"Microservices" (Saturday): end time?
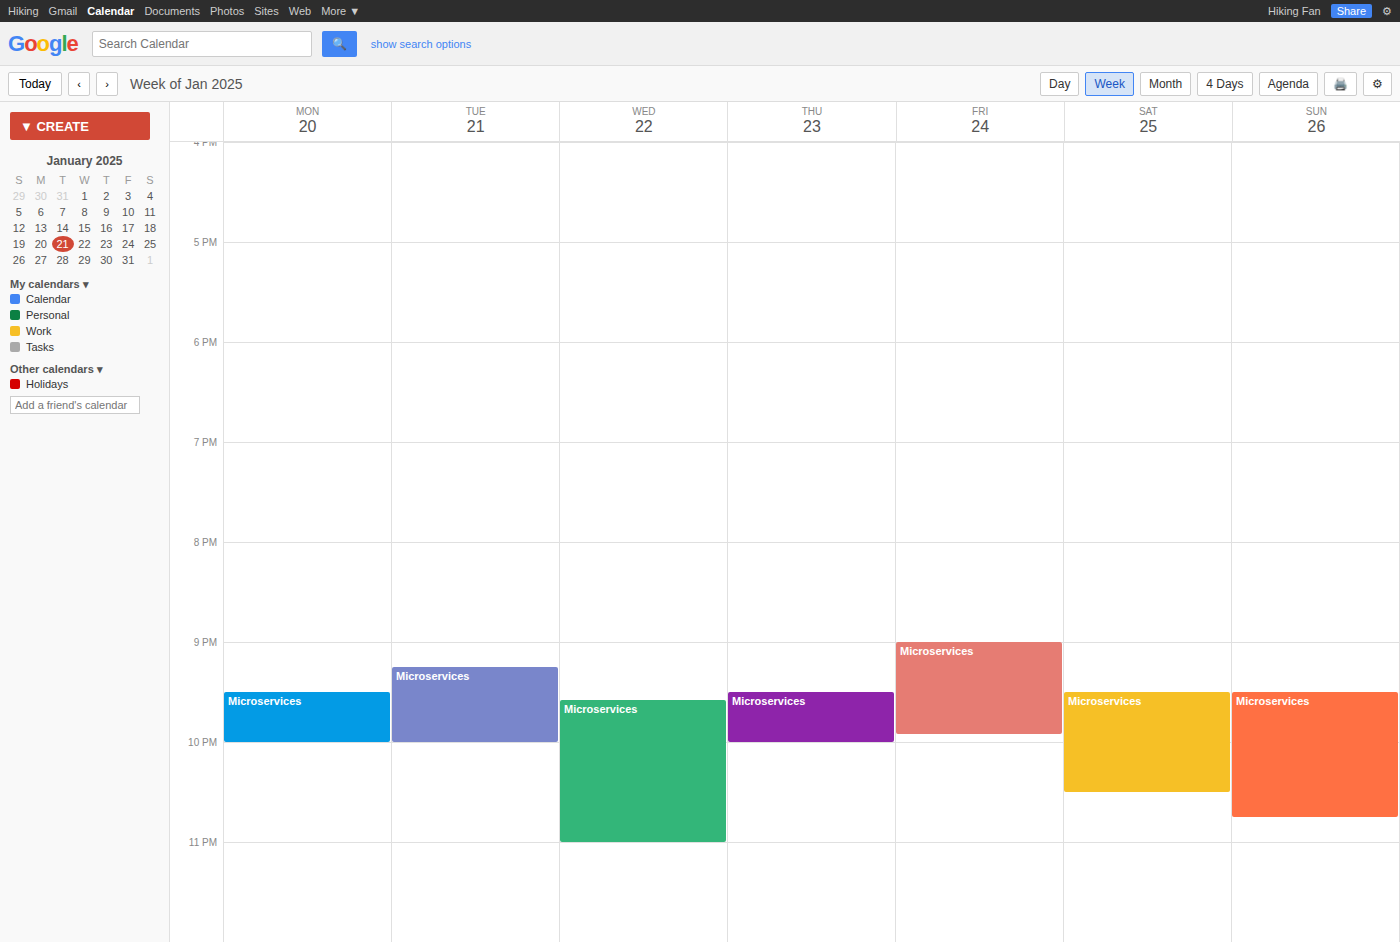
10:30 PM